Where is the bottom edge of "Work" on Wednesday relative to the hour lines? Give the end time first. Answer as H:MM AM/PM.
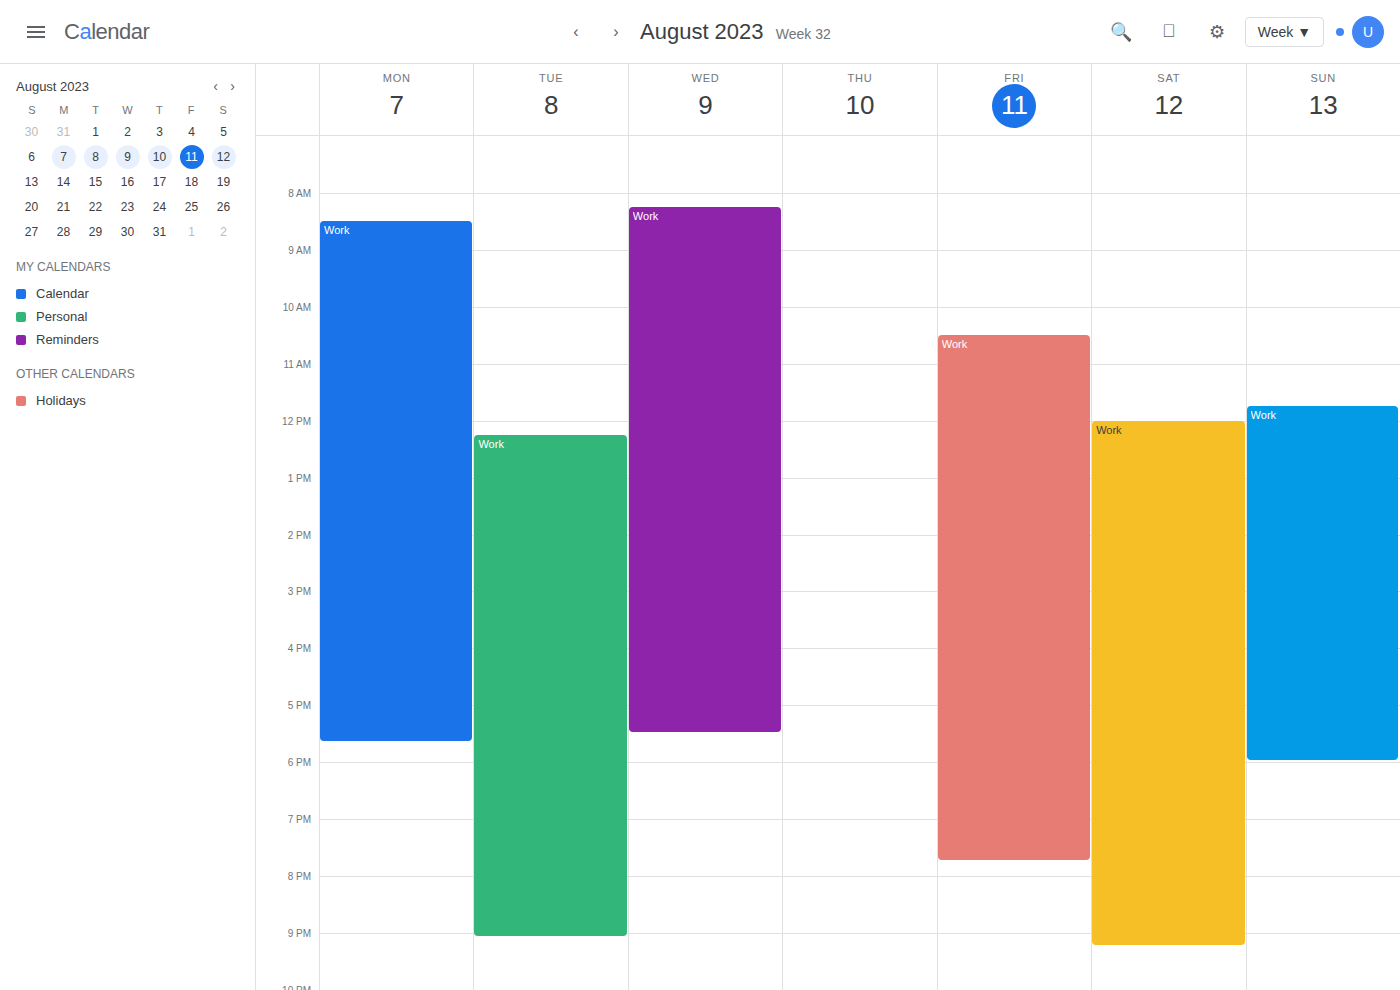
5:30 PM -- halfway between the 5 PM and 6 PM lines.